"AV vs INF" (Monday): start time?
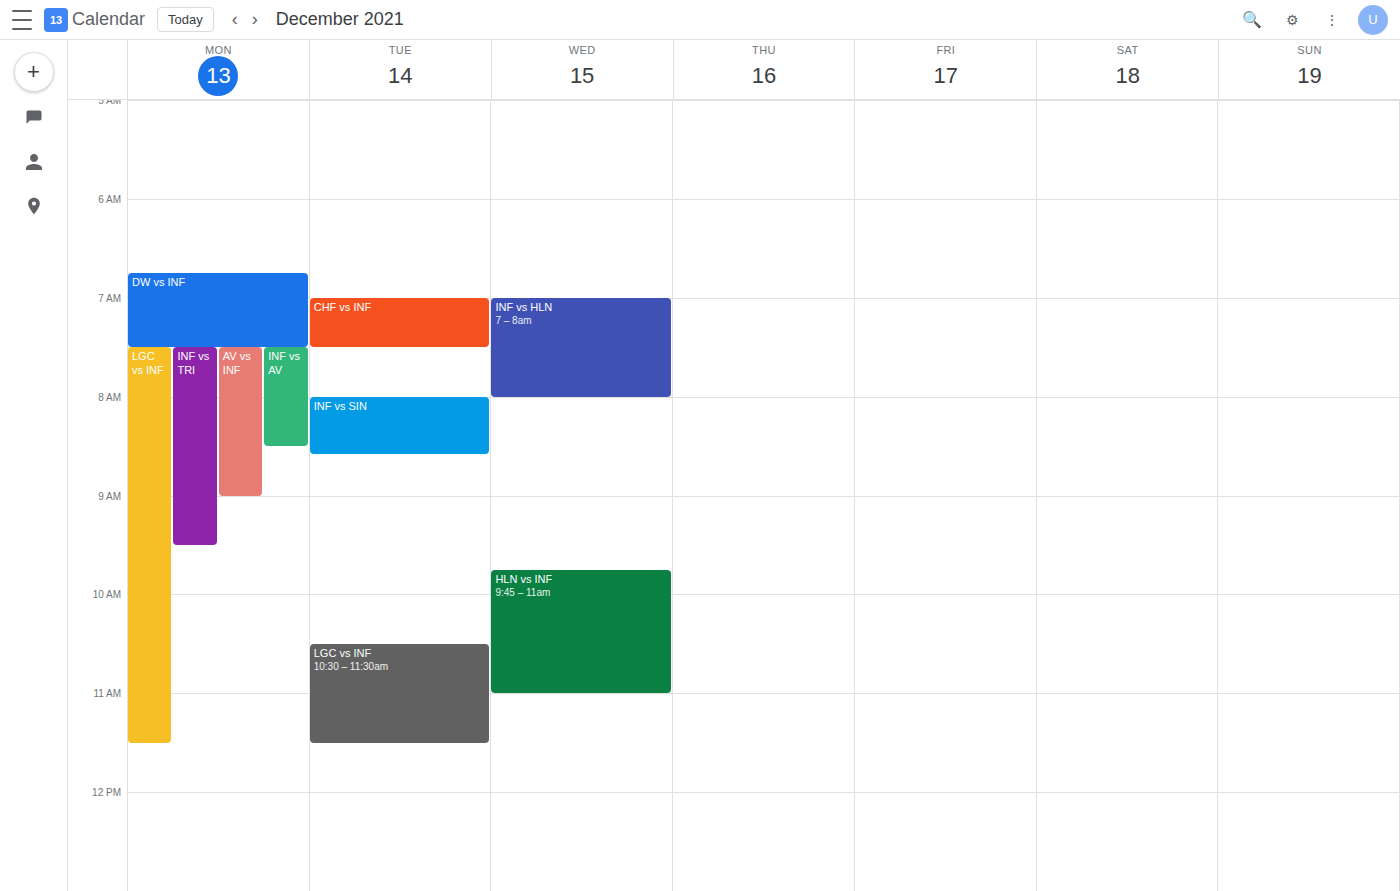
7:30 AM